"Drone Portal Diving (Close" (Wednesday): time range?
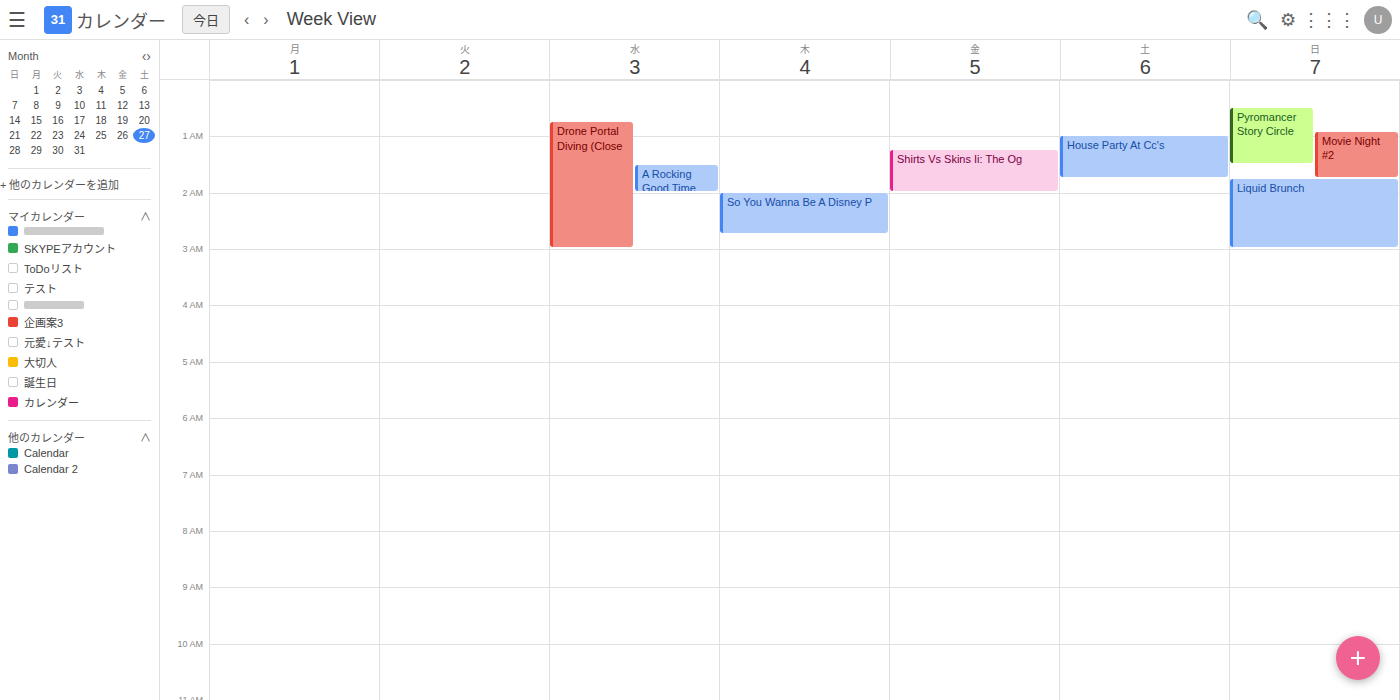
12:45 AM to 3:00 AM